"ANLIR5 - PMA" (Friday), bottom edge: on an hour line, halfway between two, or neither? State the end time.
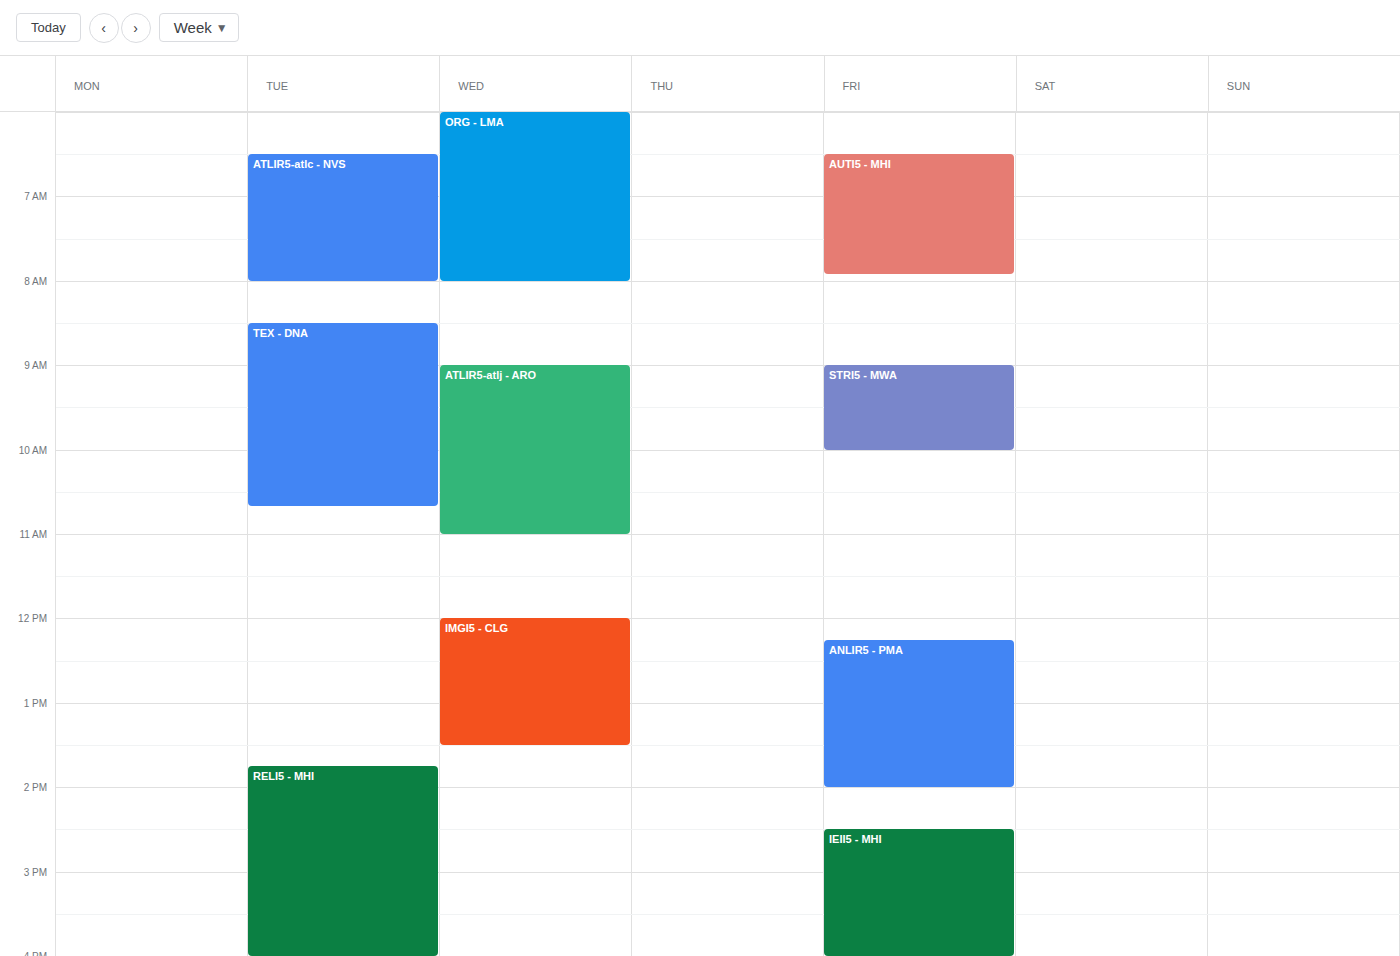
2:00 PM -- exactly on the 2 PM line.